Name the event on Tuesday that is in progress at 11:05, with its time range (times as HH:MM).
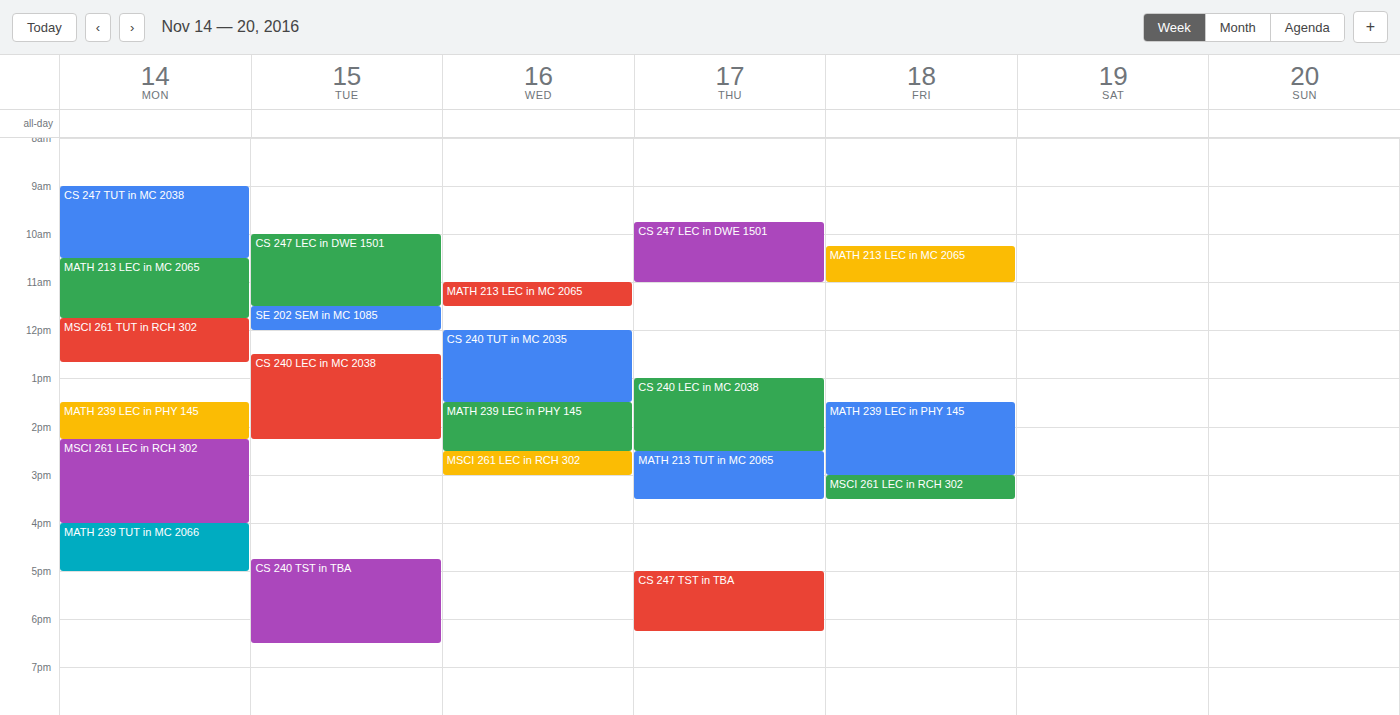
"CS 247 LEC in DWE 1501", 10:00 to 11:30